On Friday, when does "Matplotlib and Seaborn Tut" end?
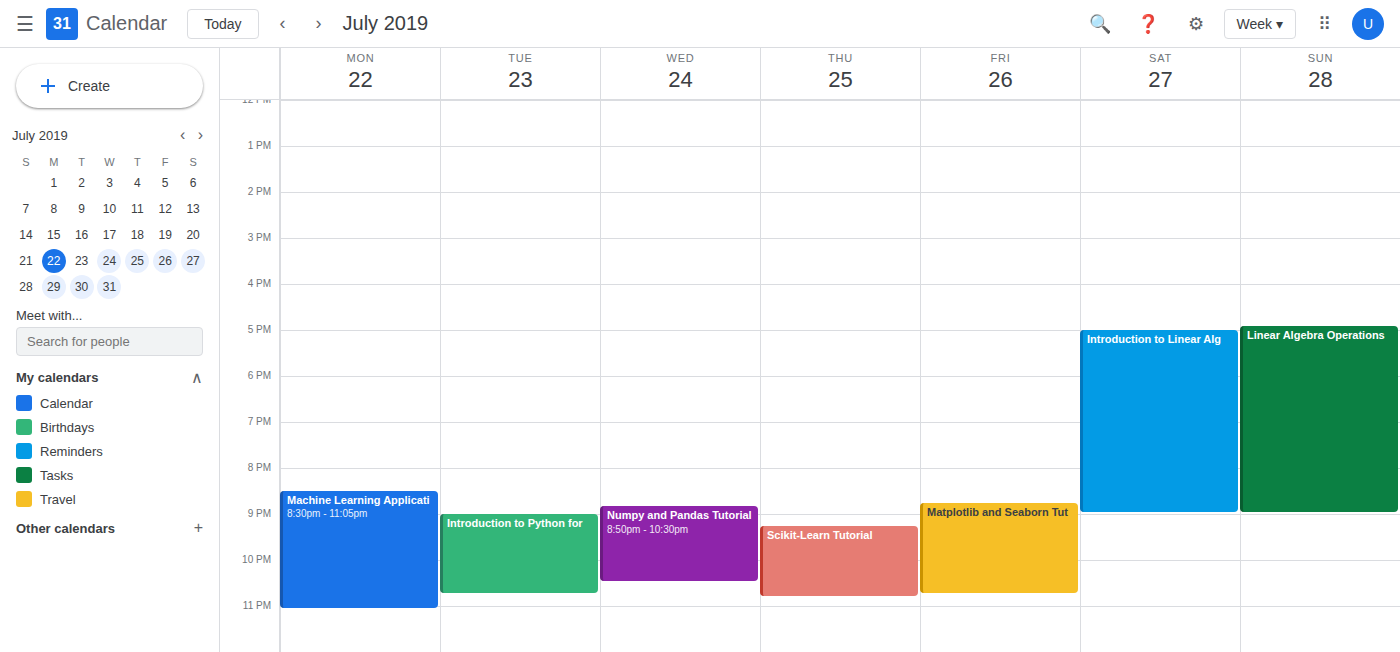
10:45 PM